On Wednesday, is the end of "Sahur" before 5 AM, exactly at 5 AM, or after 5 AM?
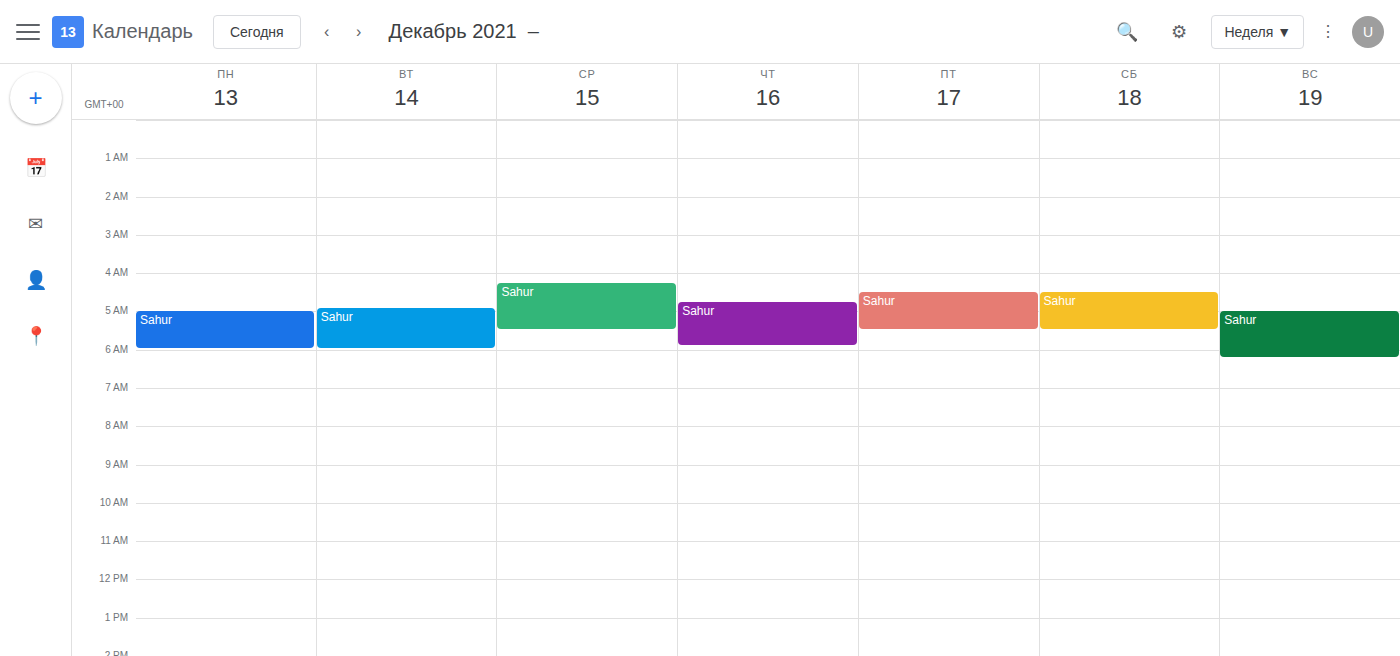
5:30 AM -- after 5 AM, 30 minutes below the 5 AM line.